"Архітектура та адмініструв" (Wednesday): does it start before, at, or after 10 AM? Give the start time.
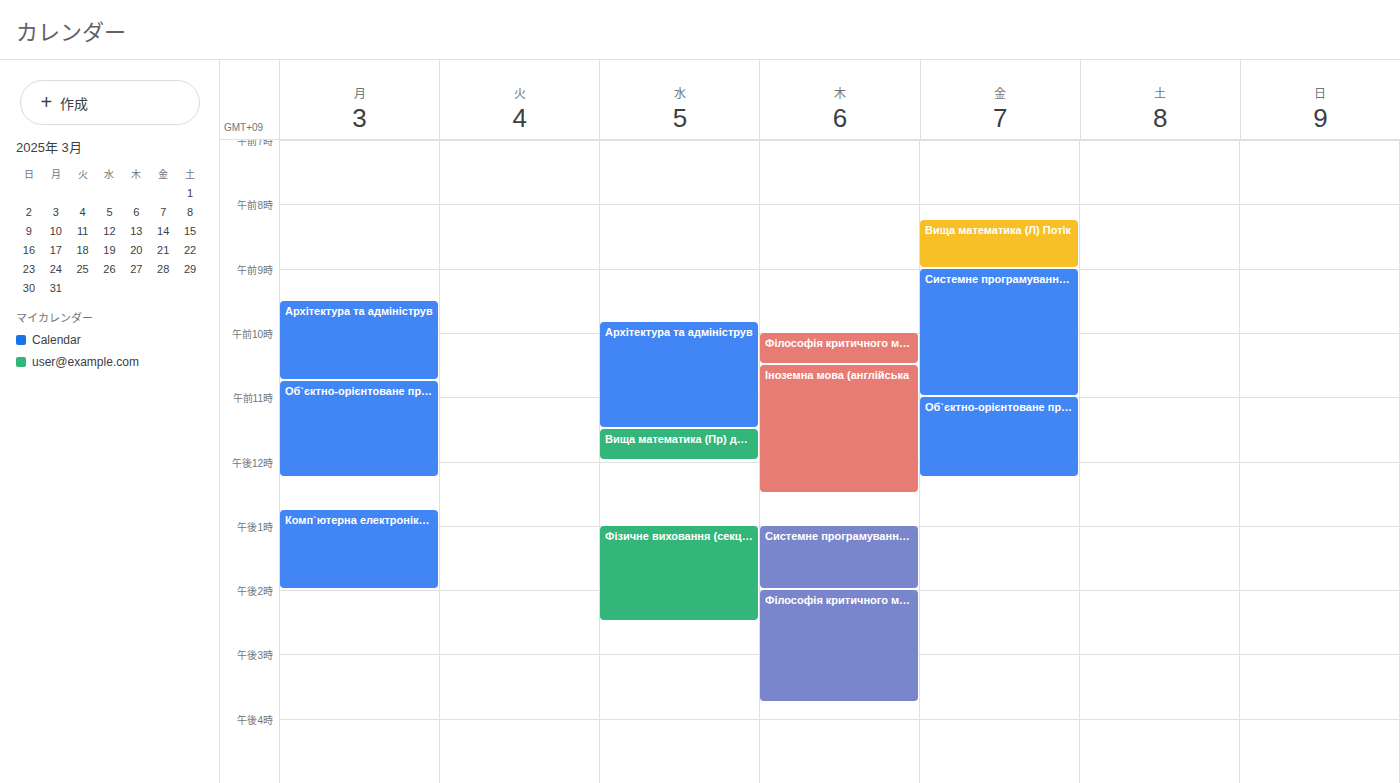
9:50 AM -- before 10 AM, 10 minutes above the 10 AM line.